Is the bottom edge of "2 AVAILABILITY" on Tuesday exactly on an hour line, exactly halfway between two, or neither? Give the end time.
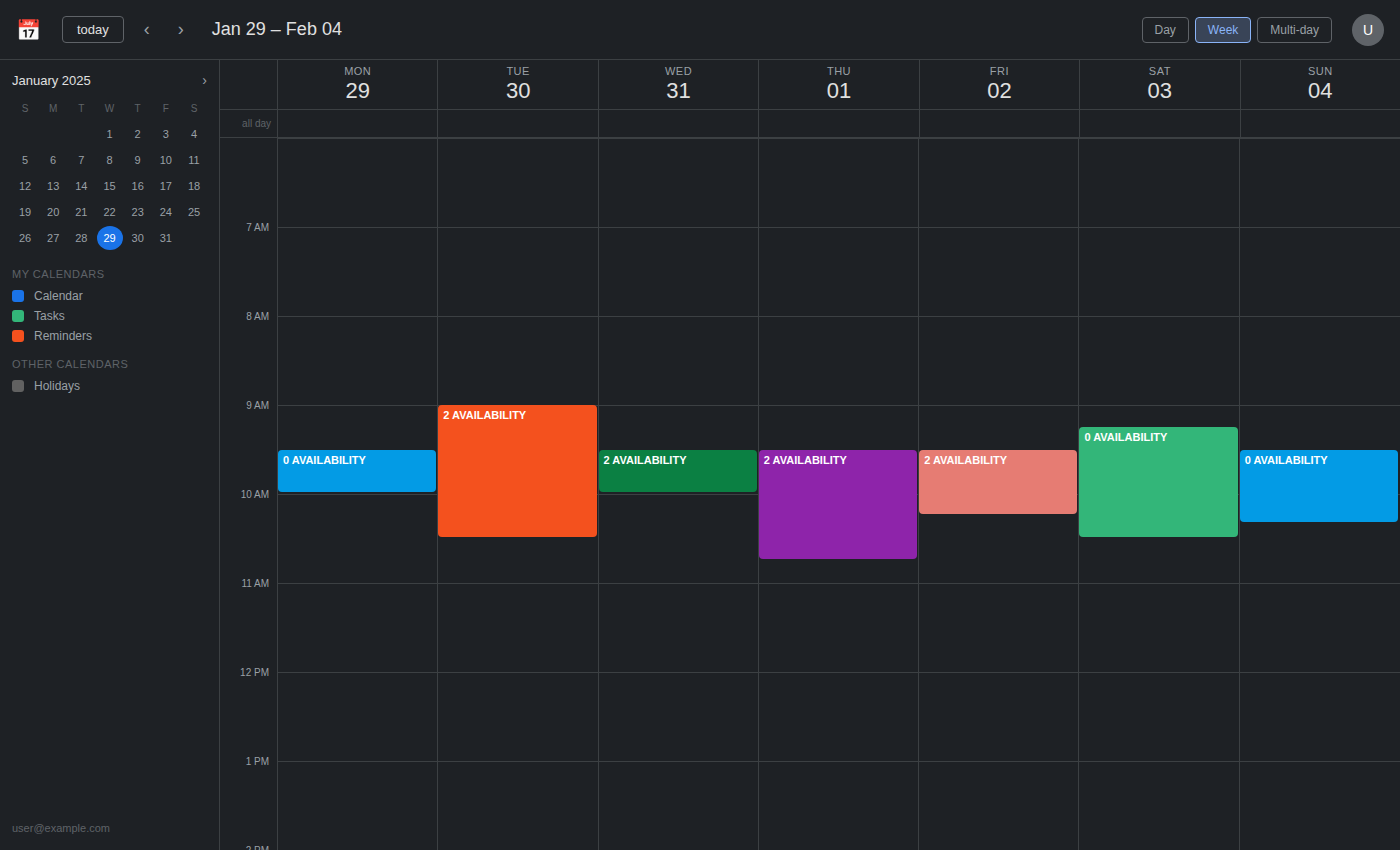
10:30 -- halfway between the 10:00 and 11:00 lines.